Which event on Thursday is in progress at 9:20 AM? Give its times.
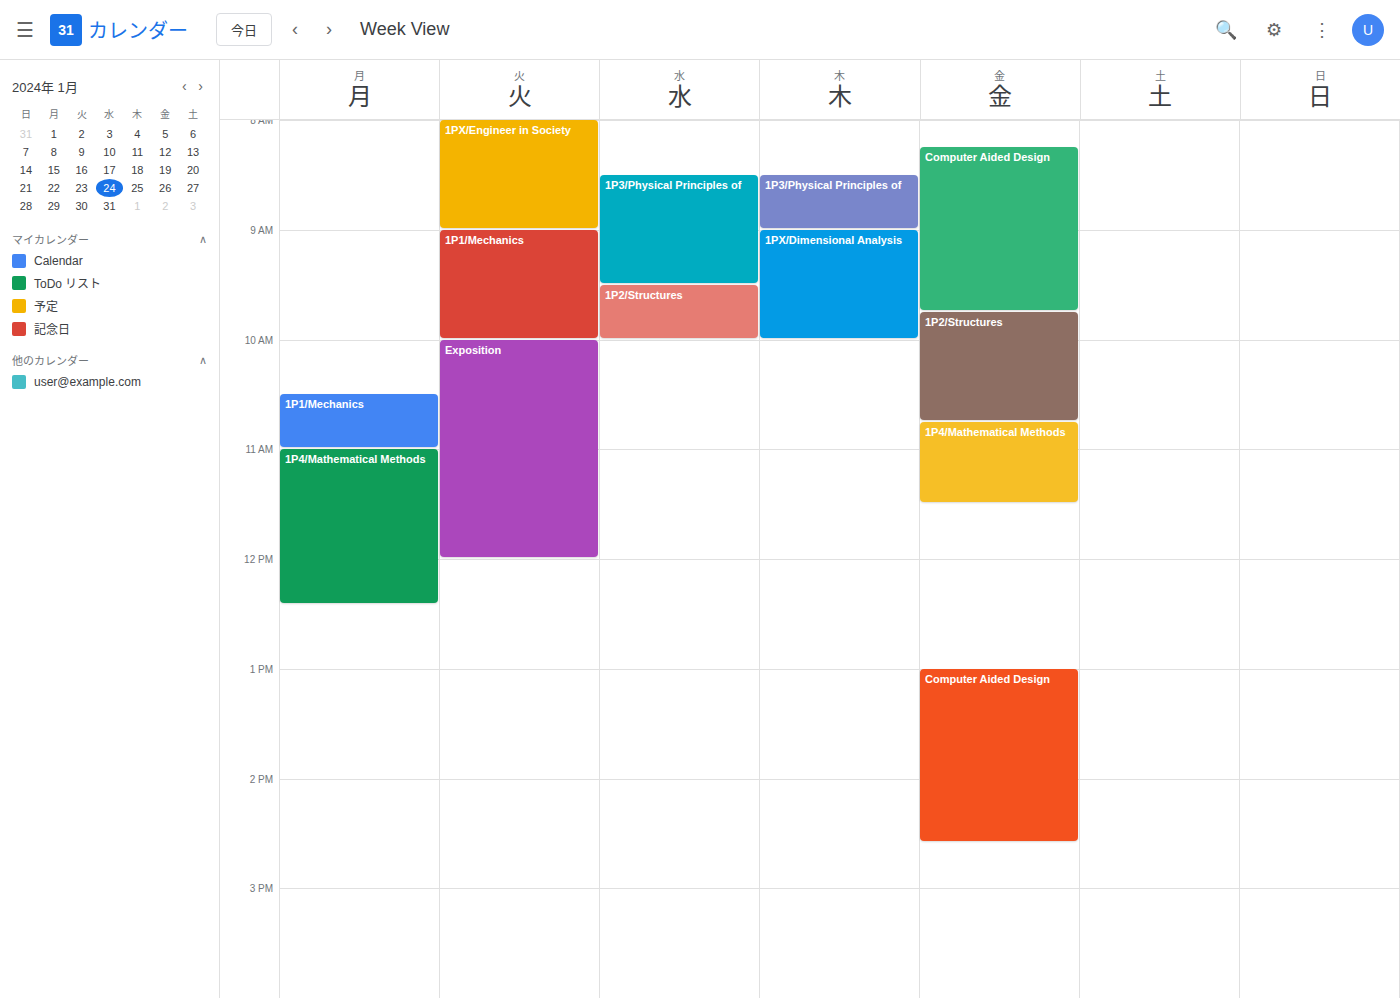
"1PX/Dimensional Analysis", 9:00 AM to 10:00 AM